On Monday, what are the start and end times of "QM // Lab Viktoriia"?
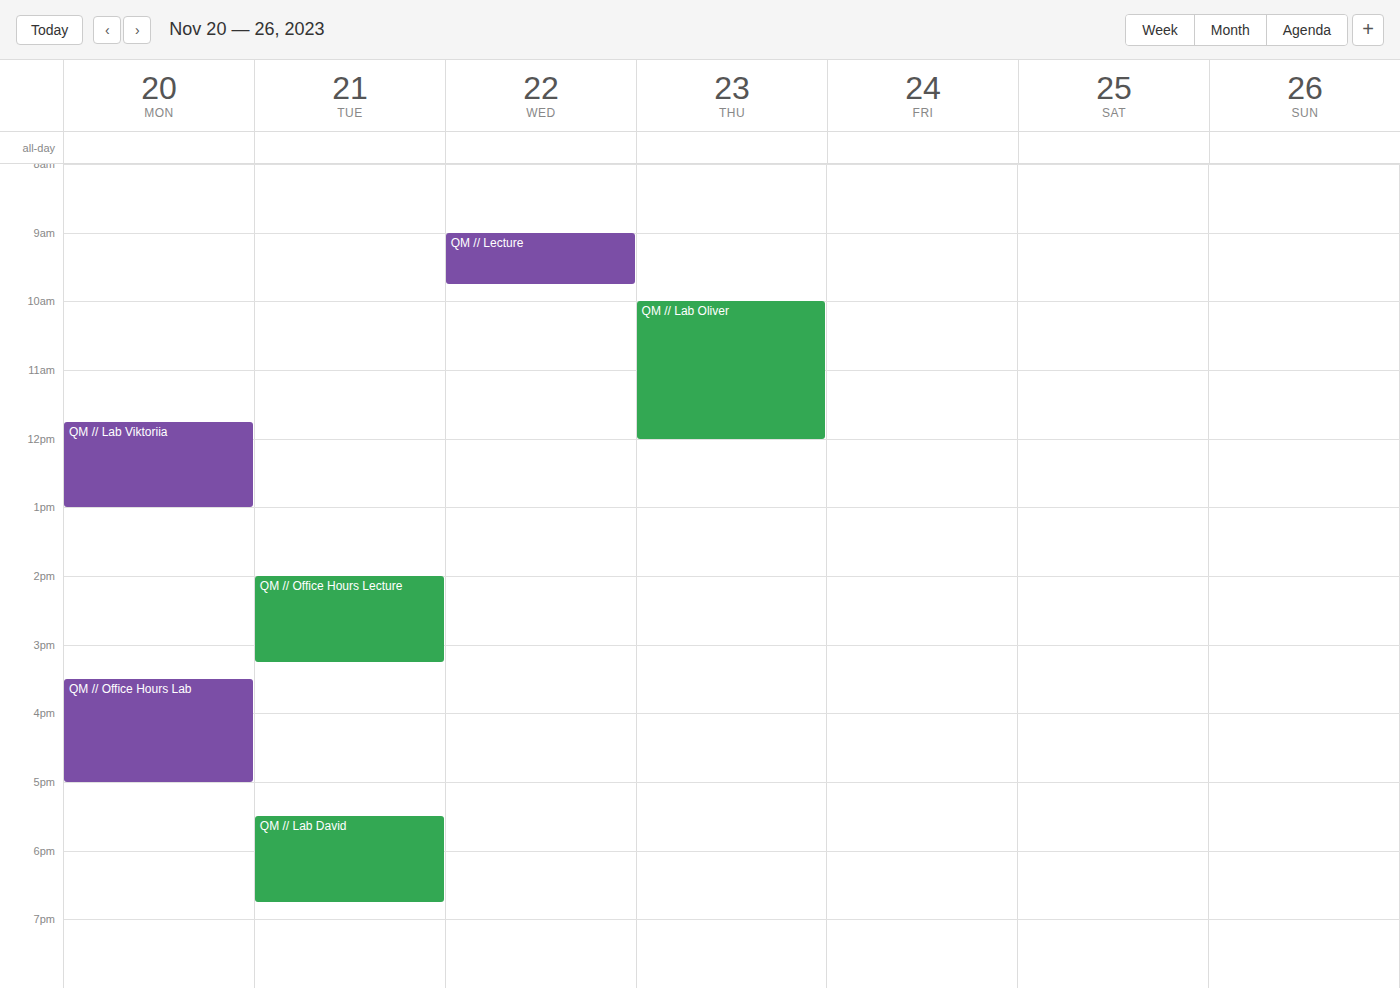
11:45 AM to 1:00 PM